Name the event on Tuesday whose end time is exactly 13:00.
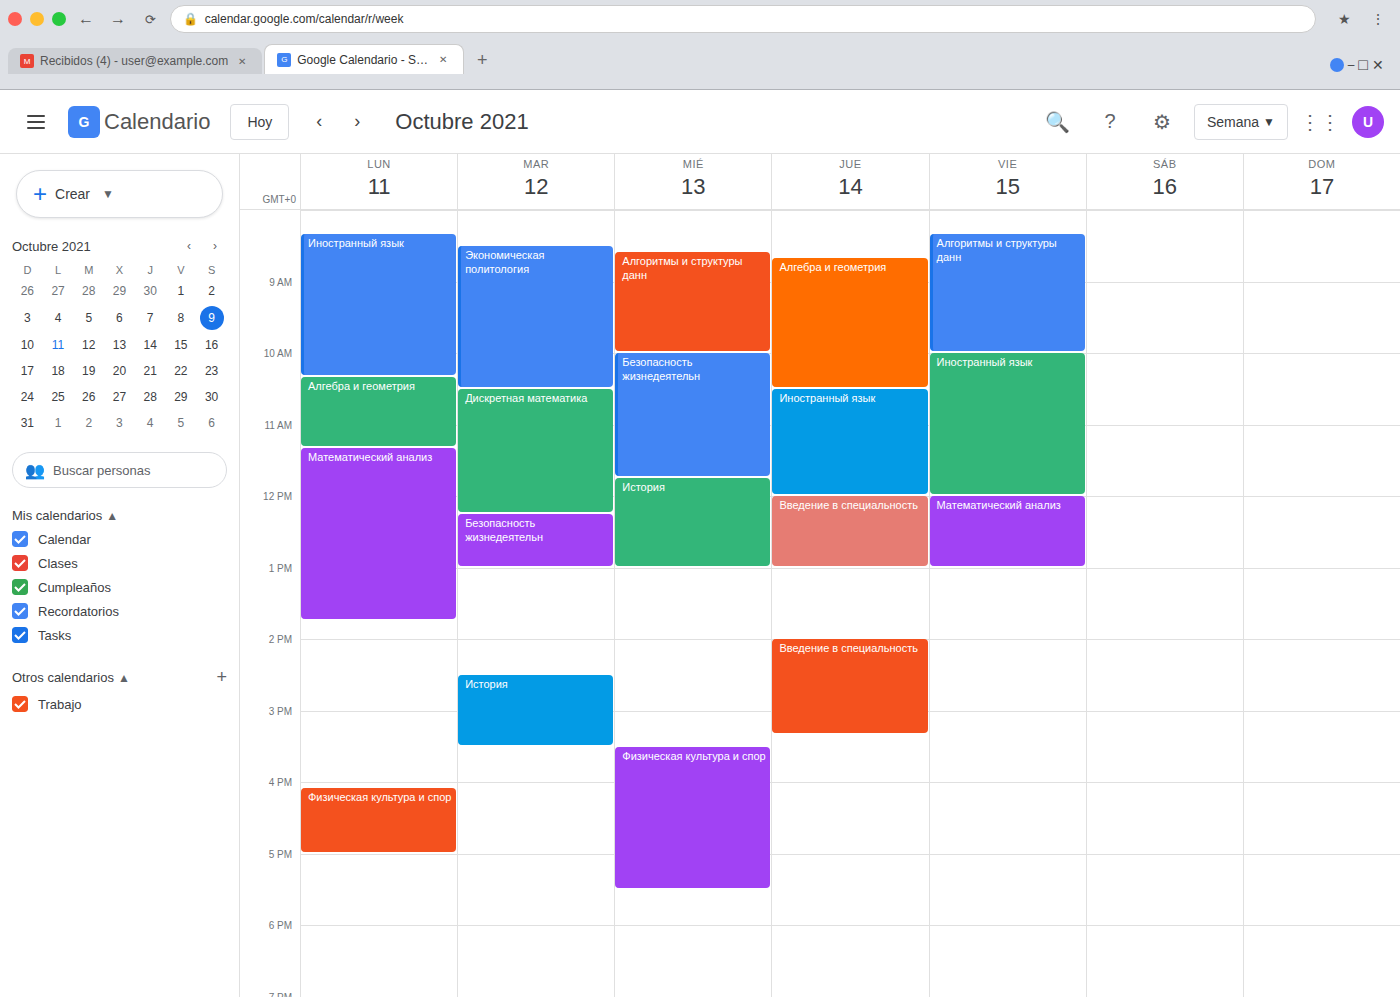
"Безопасность жизнедеятельн"